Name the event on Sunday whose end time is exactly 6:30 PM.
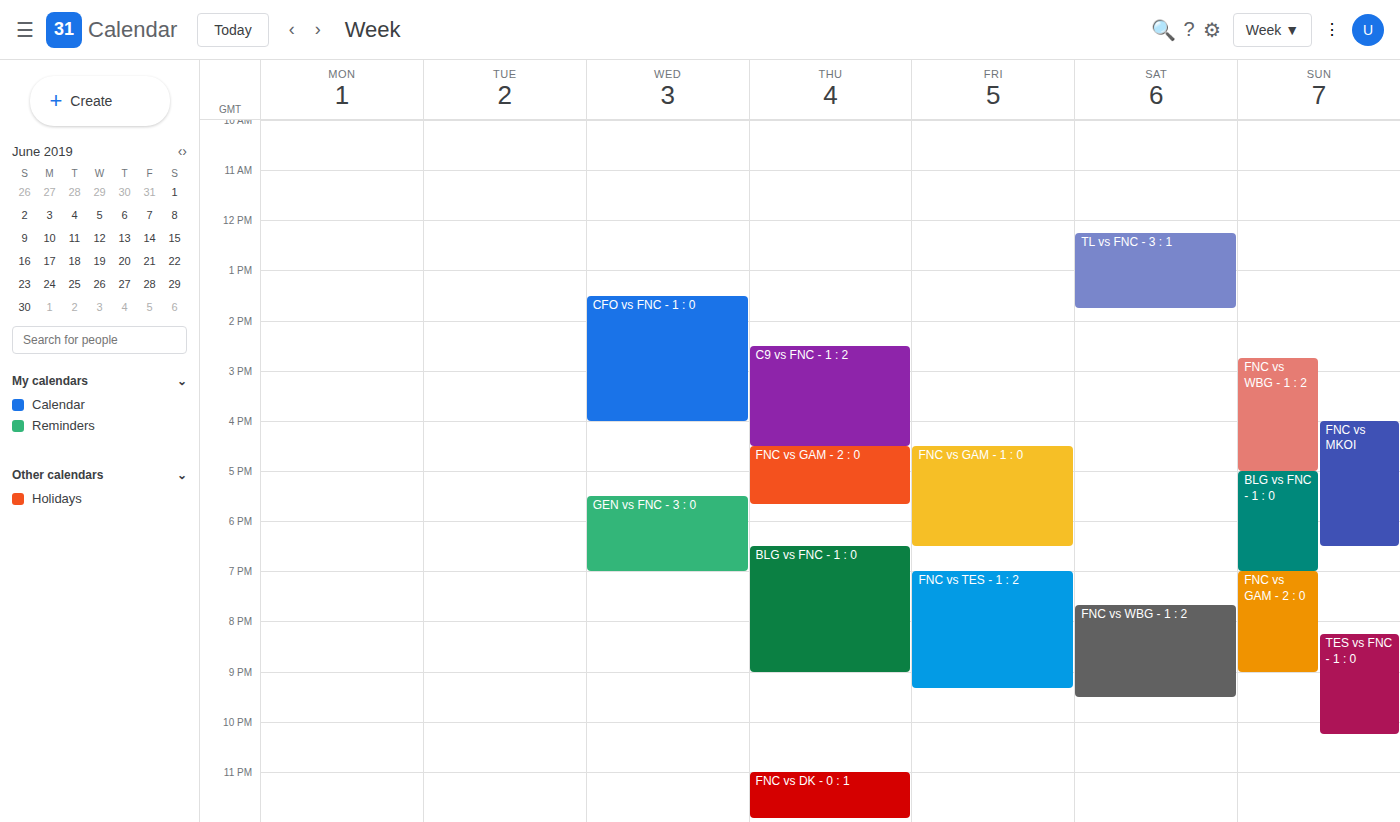
"FNC vs MKOI"